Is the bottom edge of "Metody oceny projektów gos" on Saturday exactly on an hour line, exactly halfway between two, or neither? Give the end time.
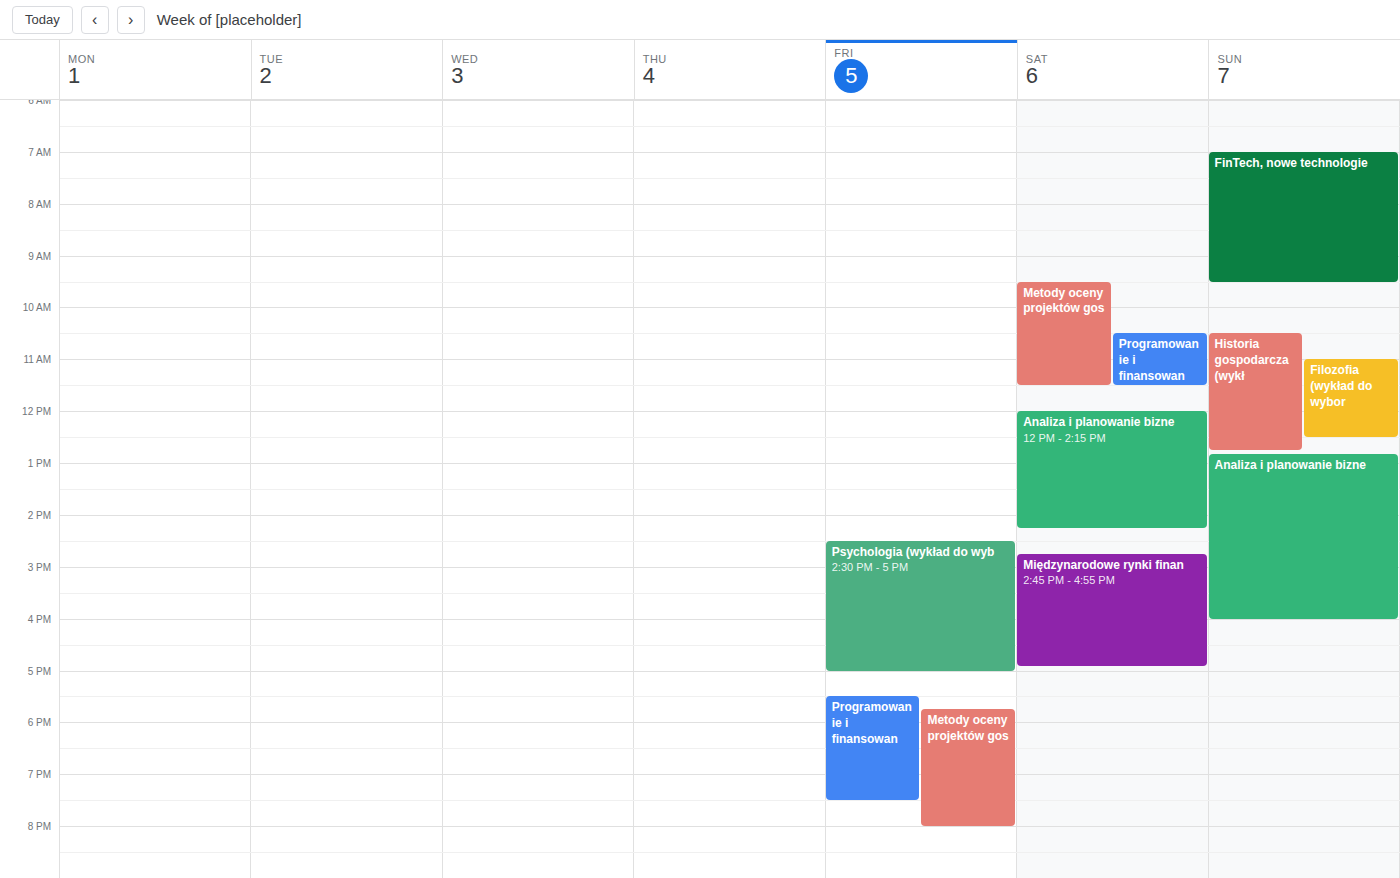
11:30 AM -- halfway between the 11 AM and 12 PM lines.